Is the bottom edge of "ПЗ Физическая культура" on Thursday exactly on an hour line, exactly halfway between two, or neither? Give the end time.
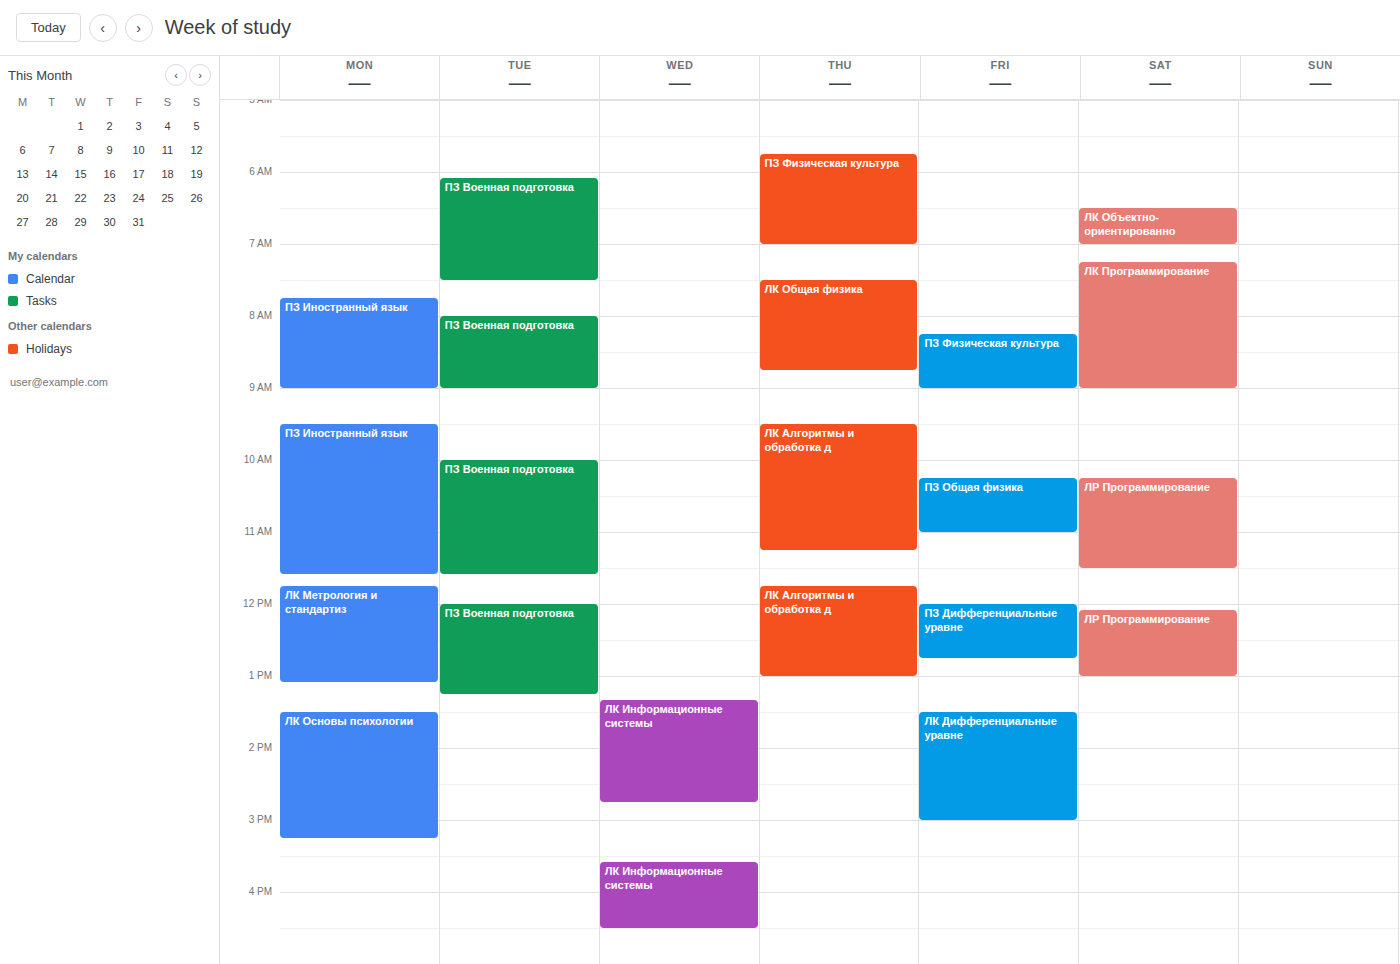
7:00 AM -- exactly on the 7 AM line.